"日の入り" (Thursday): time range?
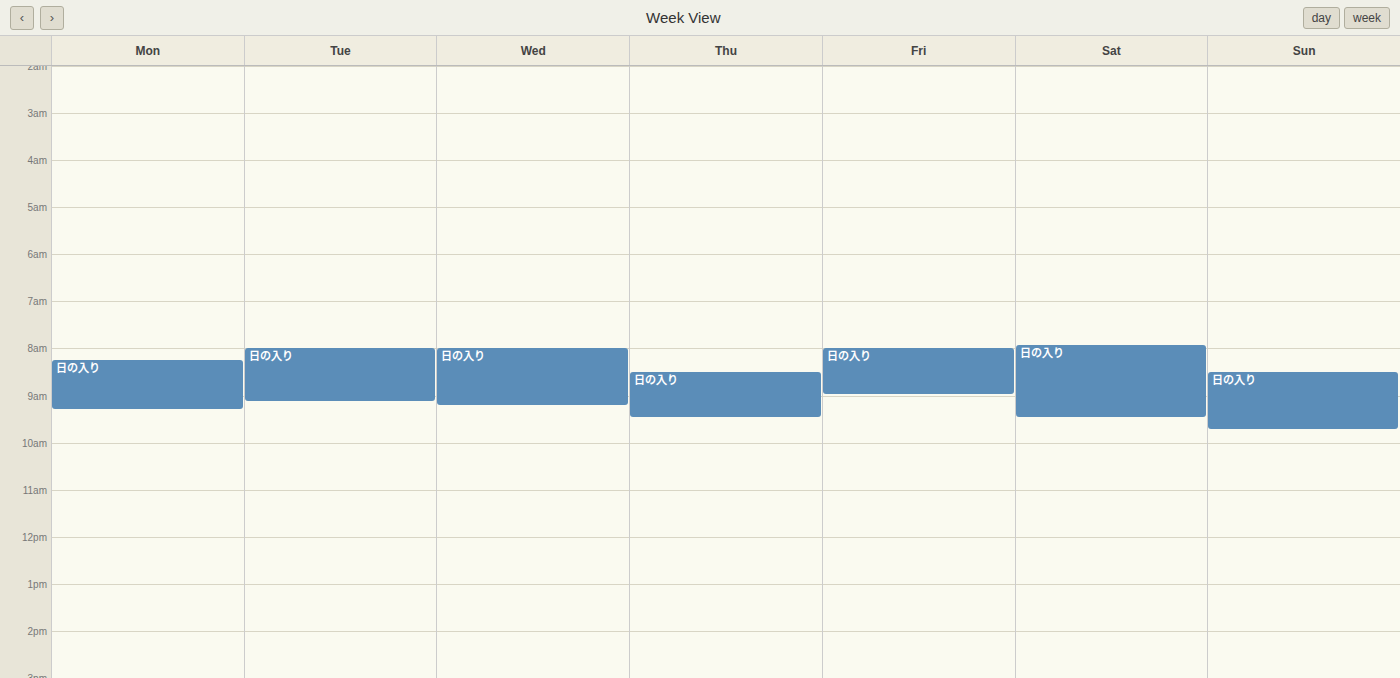
8:30 AM to 9:30 AM